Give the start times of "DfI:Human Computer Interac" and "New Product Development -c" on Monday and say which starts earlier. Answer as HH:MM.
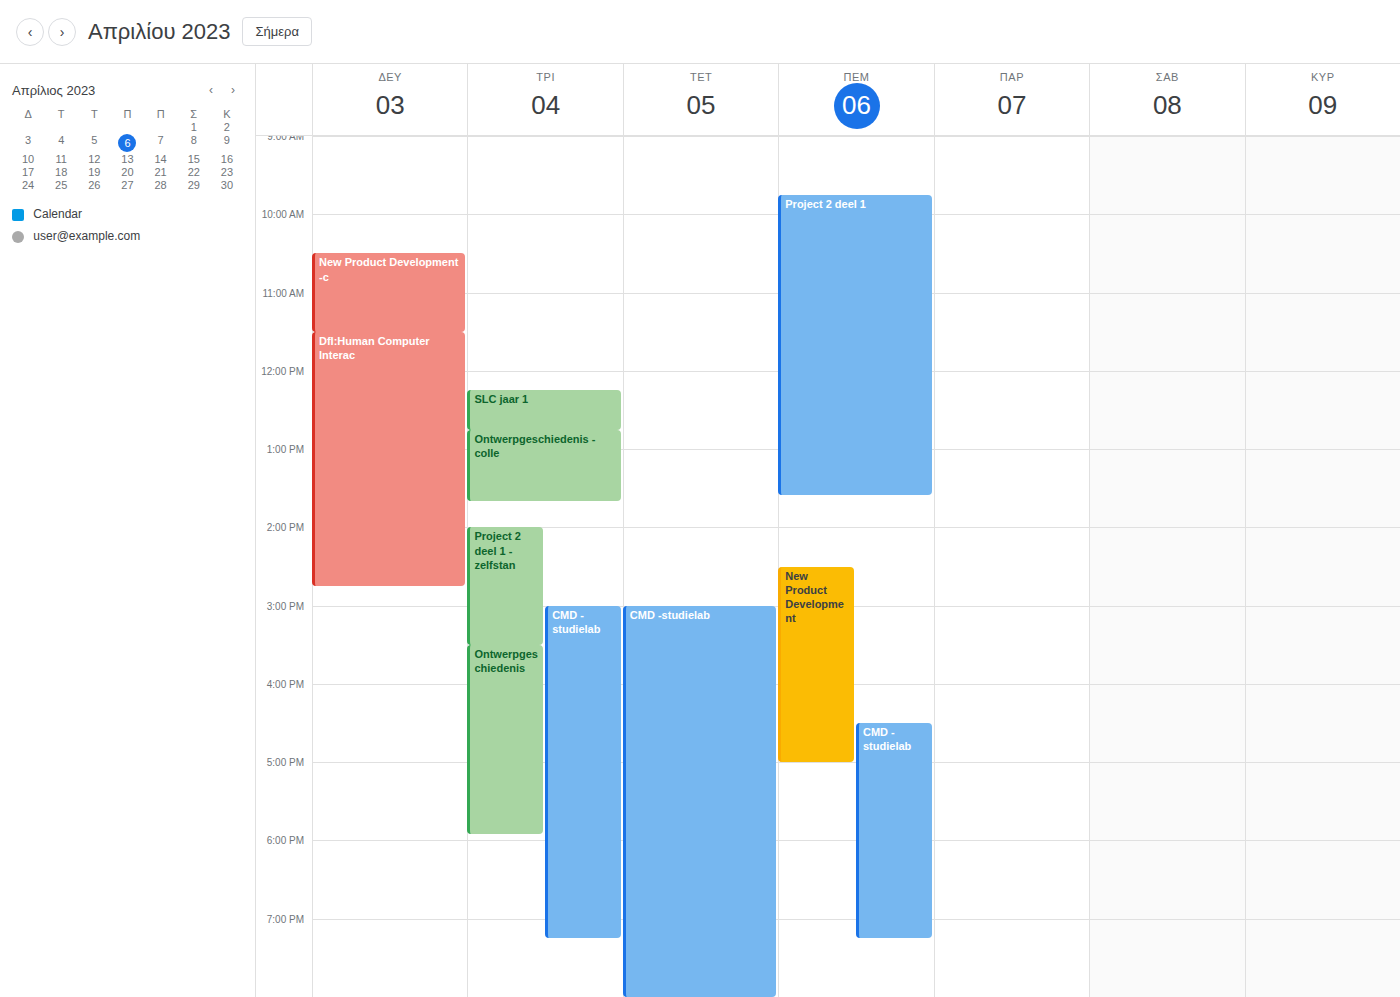
"New Product Development -c" 10:30; "DfI:Human Computer Interac" 11:30.